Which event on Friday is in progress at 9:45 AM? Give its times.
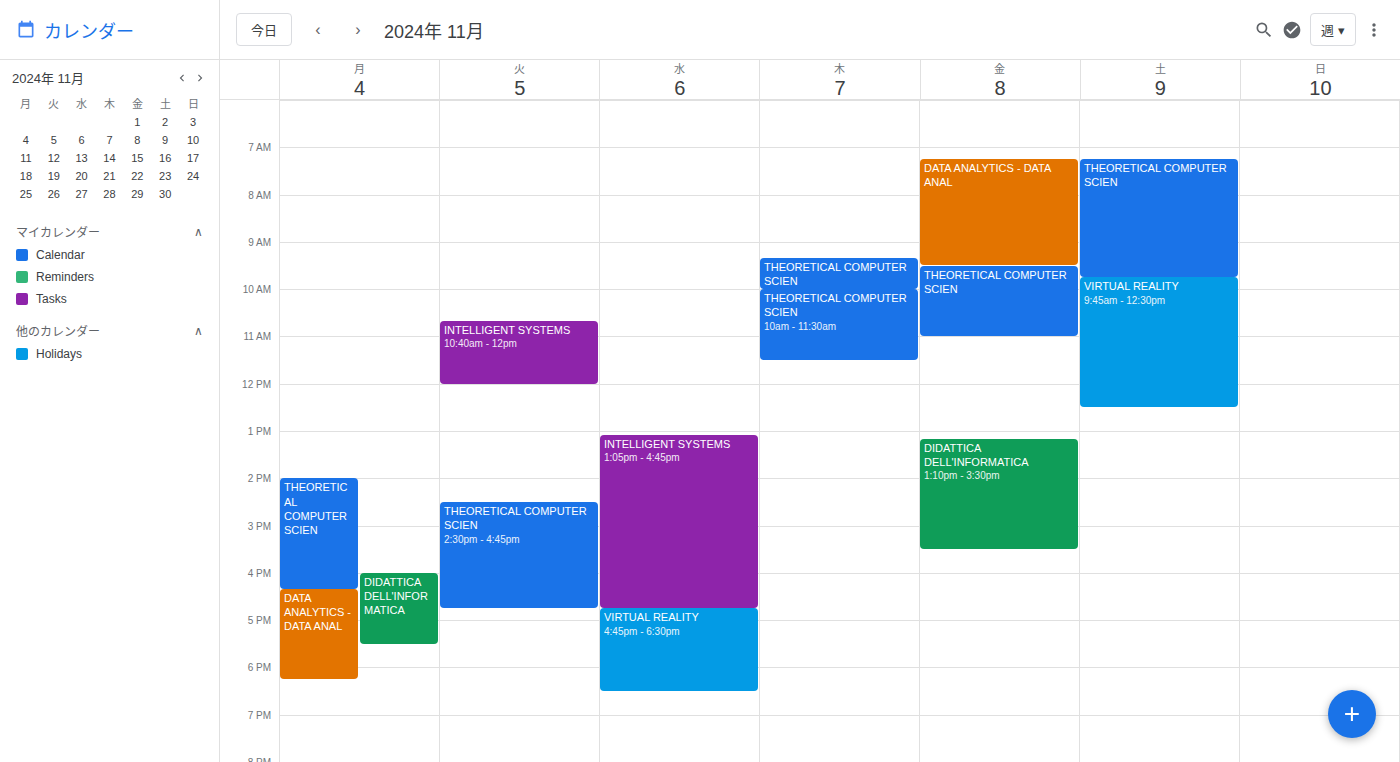
"THEORETICAL COMPUTER SCIEN", 9:30 AM to 11:00 AM